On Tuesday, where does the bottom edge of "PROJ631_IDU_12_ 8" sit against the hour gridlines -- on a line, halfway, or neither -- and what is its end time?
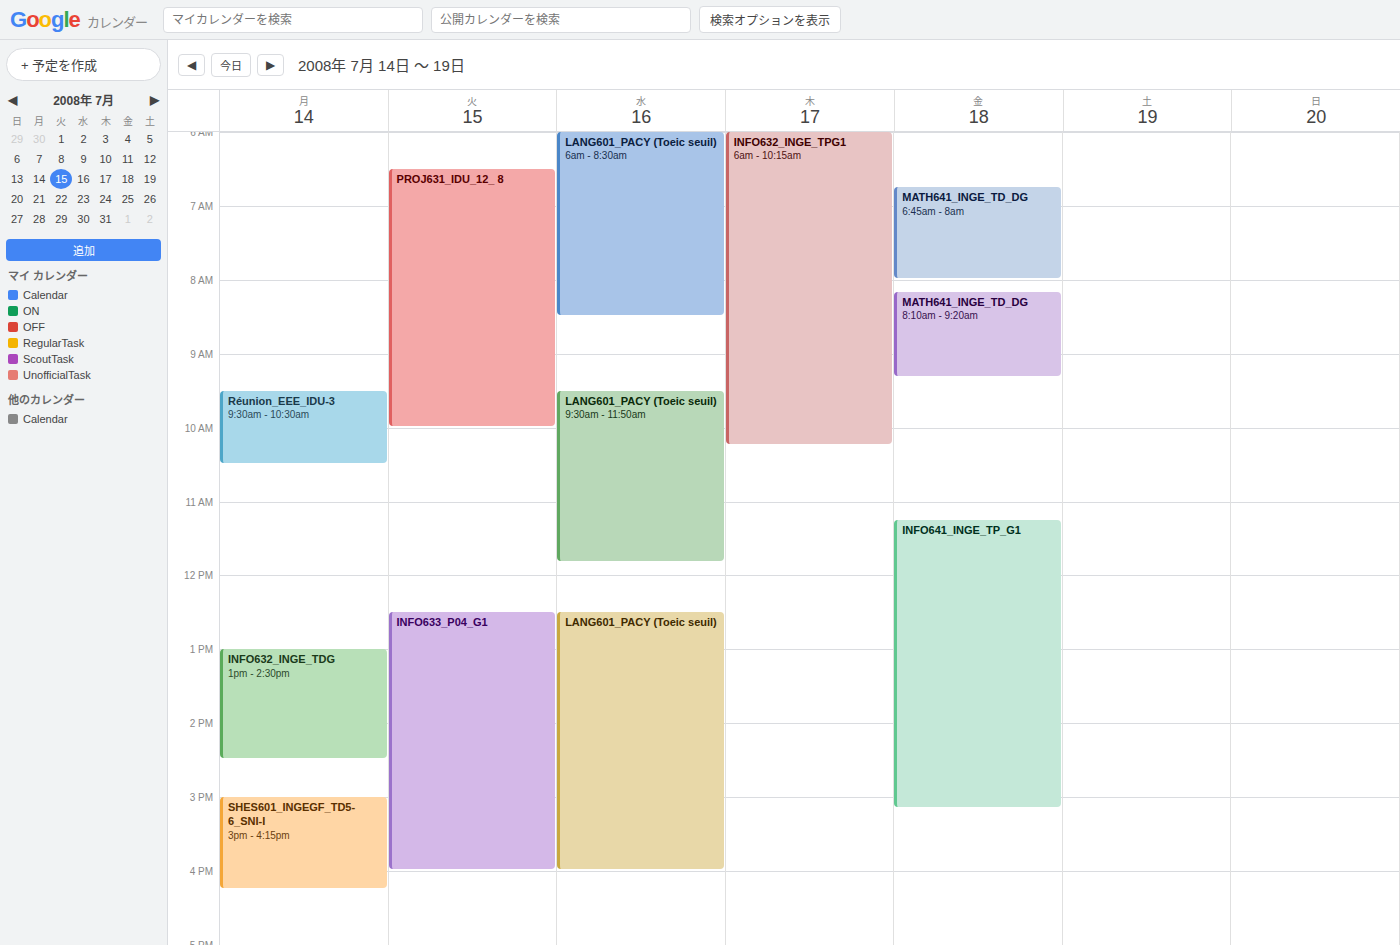
10:00 AM -- exactly on the 10 AM line.